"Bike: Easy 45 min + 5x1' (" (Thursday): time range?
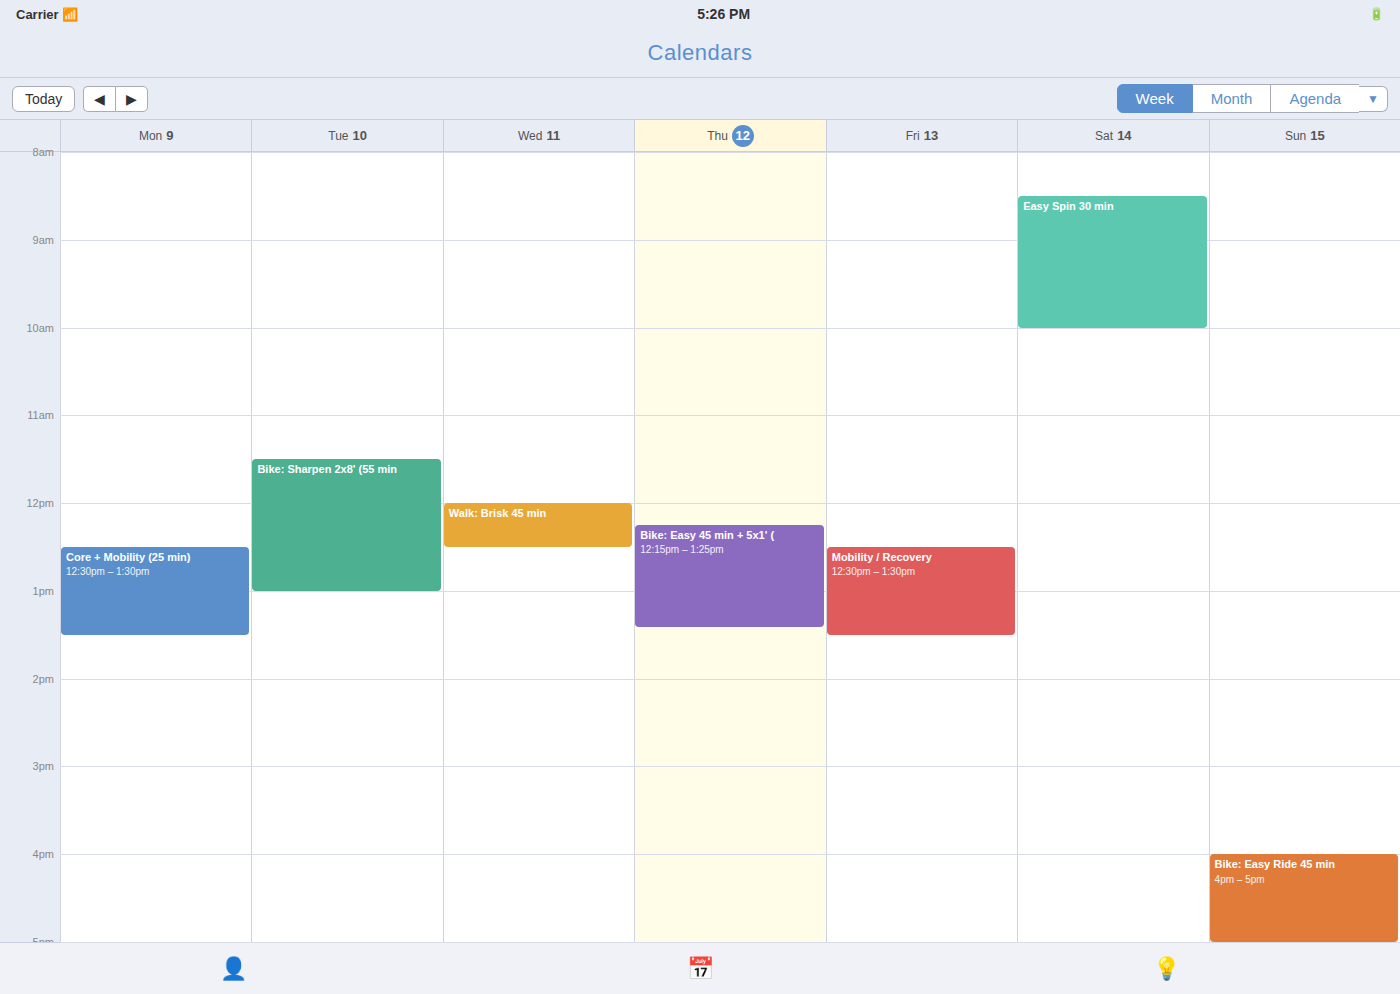
12:15 PM to 1:25 PM